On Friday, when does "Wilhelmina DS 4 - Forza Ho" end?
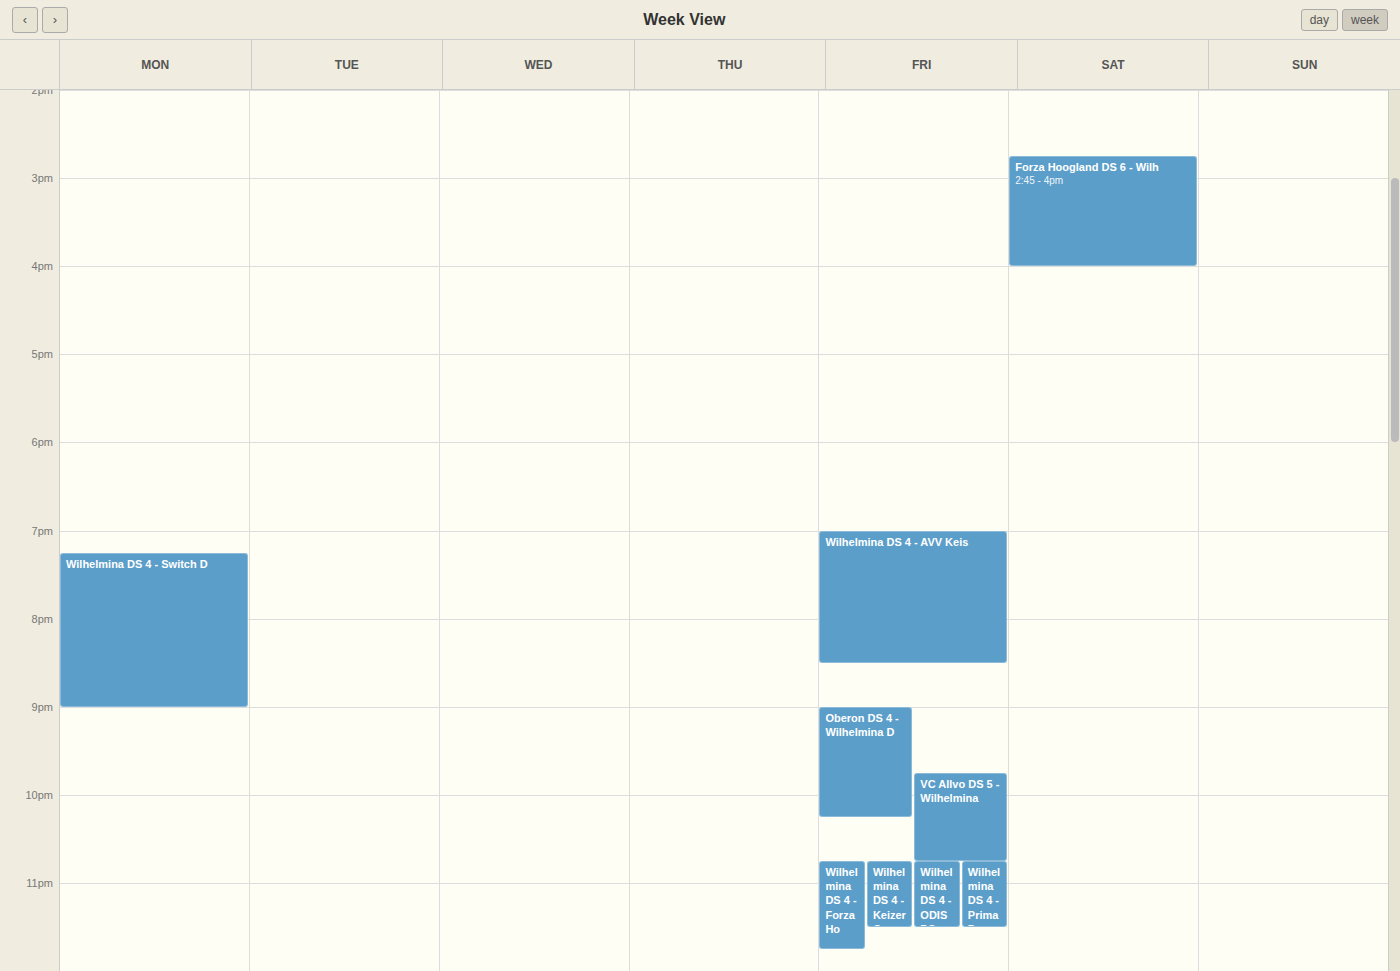
11:45 PM